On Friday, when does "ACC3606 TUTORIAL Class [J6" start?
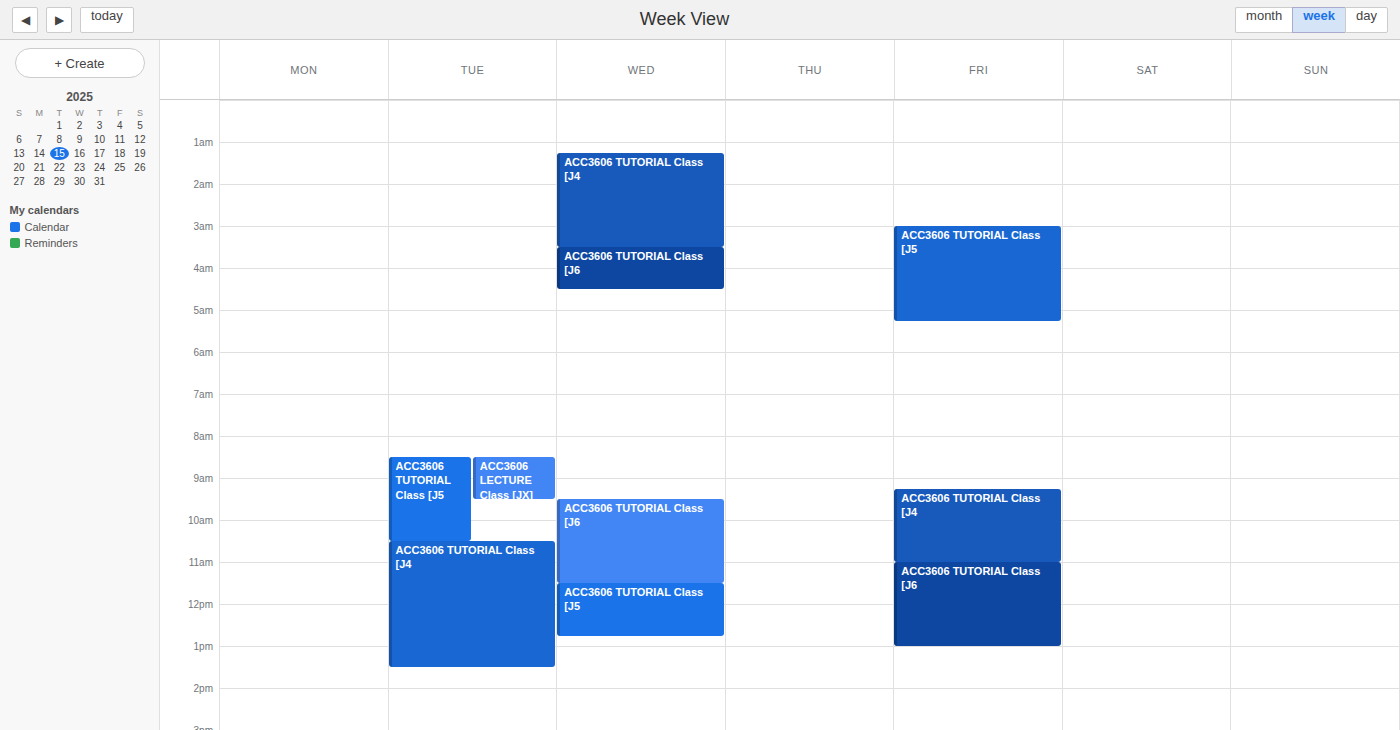
11:00 AM